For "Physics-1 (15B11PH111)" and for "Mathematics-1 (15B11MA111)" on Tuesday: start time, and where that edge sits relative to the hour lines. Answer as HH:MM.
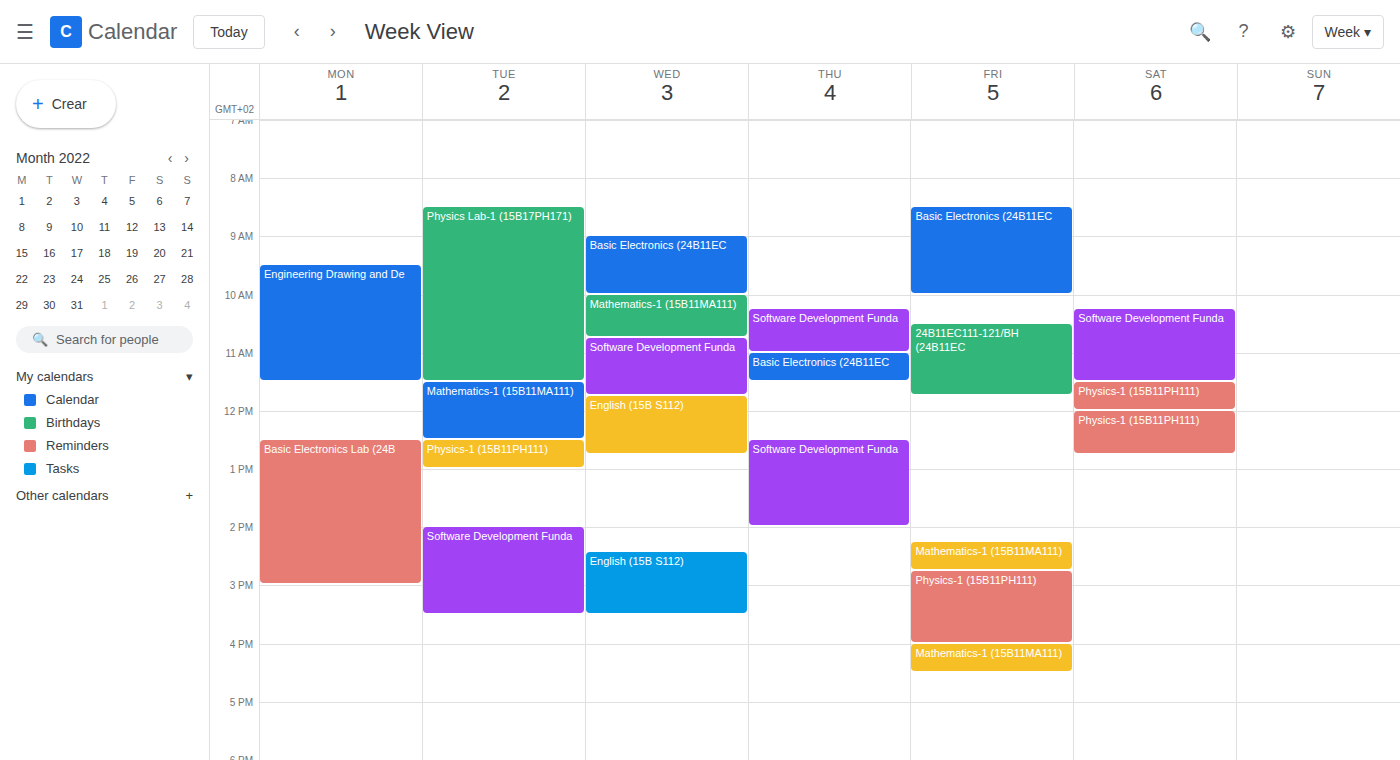
"Physics-1 (15B11PH111)": 12:30, halfway between the 12:00 and 13:00 lines. "Mathematics-1 (15B11MA111)": 11:30, halfway between the 11:00 and 12:00 lines.